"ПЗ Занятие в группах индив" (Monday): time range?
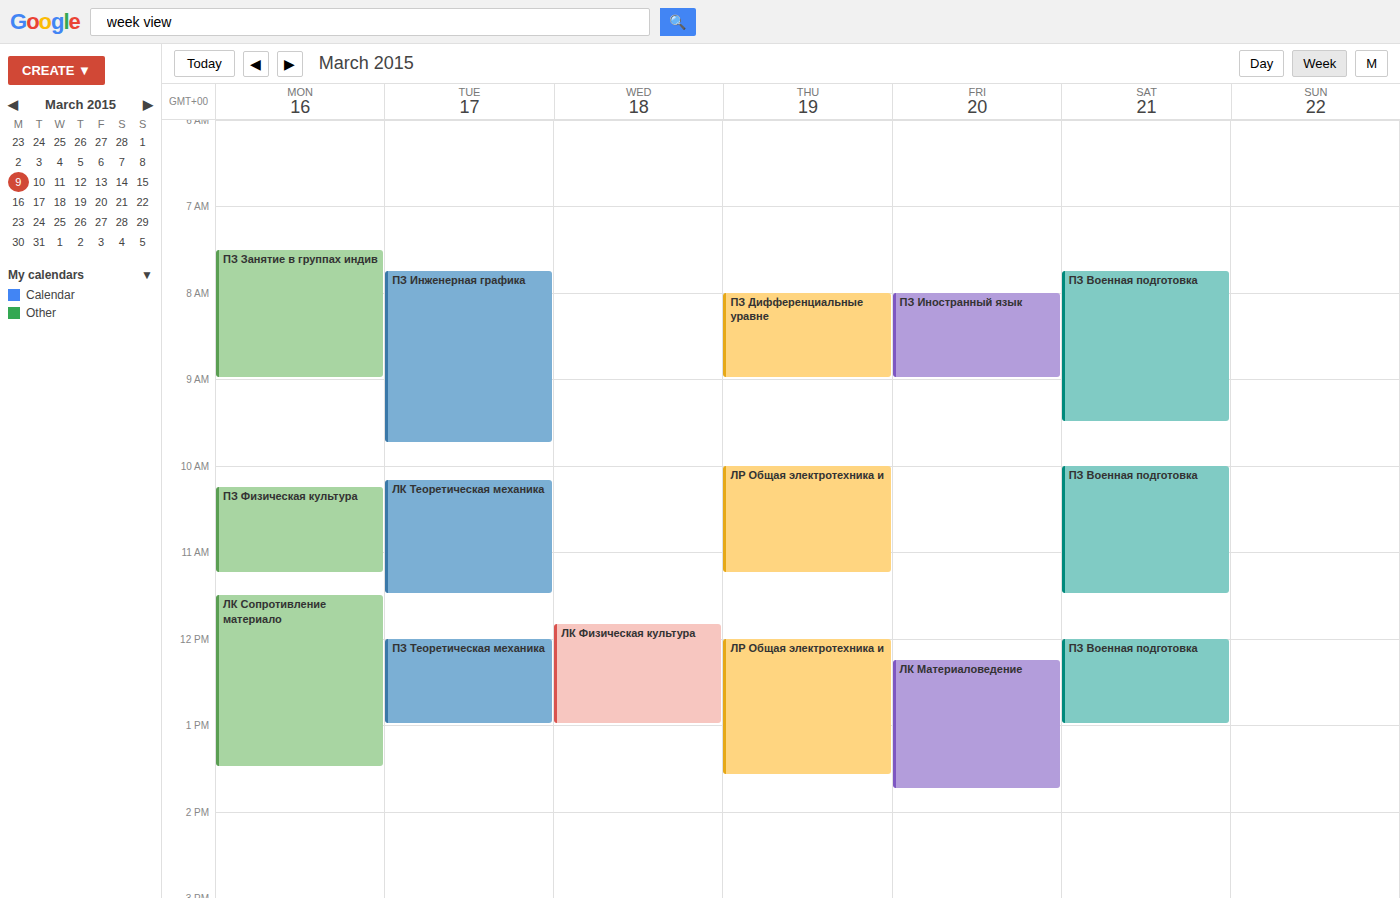
7:30 AM to 9:00 AM